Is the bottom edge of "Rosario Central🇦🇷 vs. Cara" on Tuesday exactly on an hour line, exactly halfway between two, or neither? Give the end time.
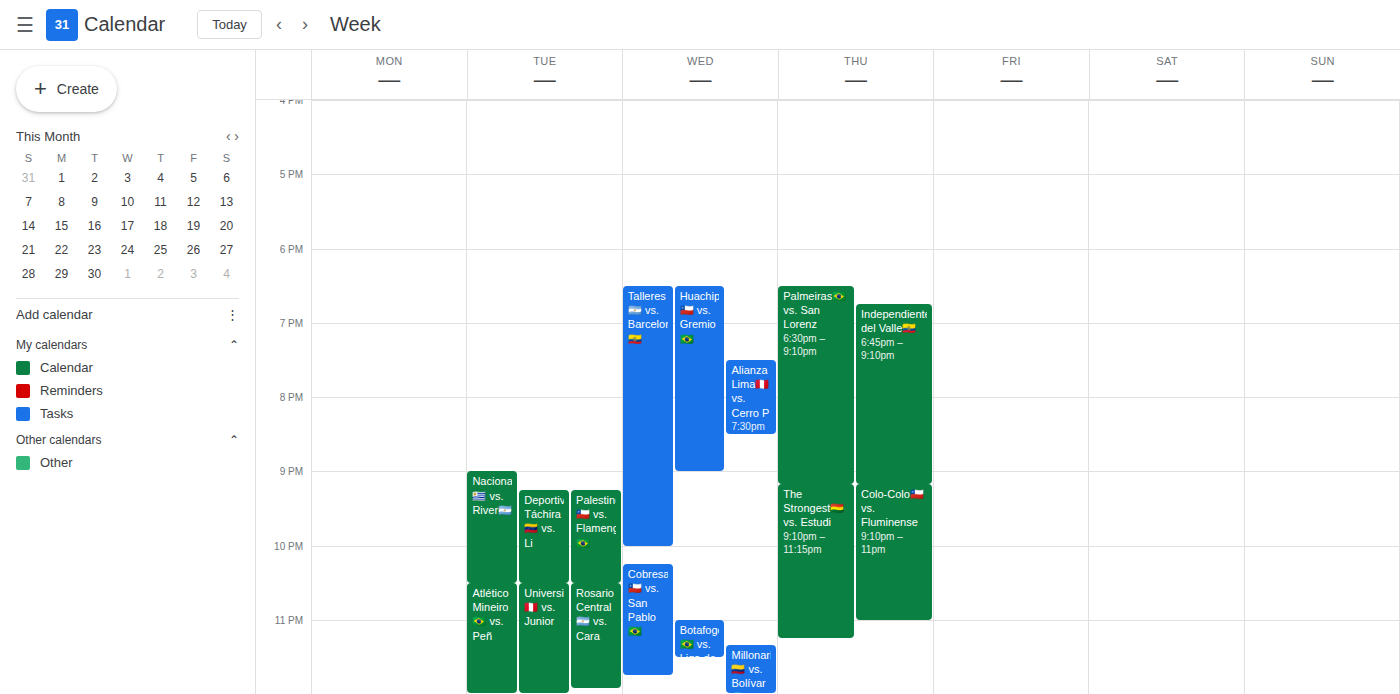
11:55 PM -- neither: 55 minutes below the 11 PM line and 5 minutes above the 12 AM line.